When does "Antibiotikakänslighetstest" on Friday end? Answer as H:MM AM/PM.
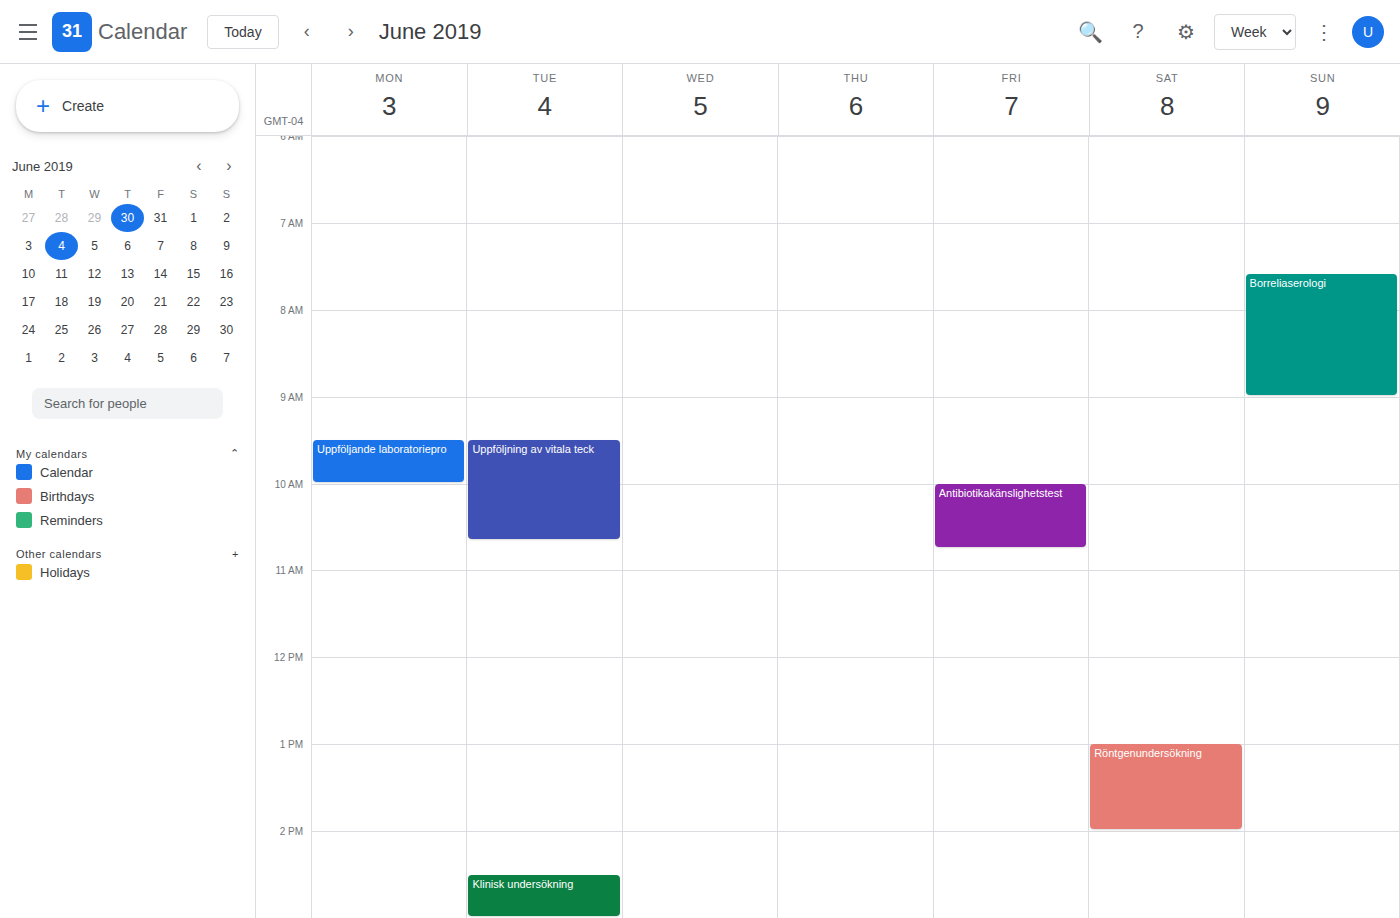
10:45 AM